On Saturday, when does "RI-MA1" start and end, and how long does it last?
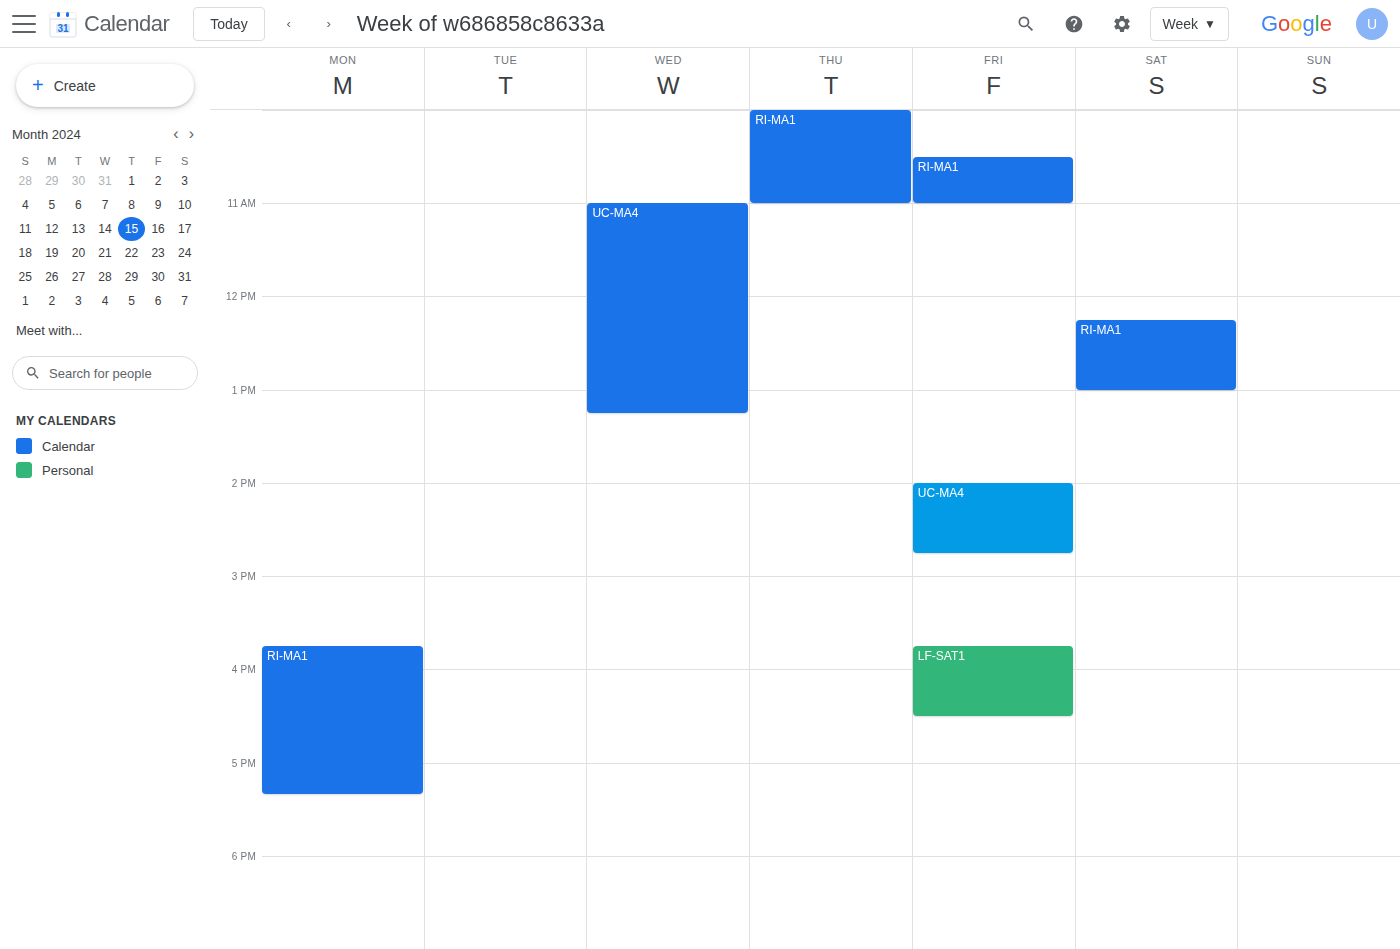
12:15 PM to 1:00 PM, 45 minutes